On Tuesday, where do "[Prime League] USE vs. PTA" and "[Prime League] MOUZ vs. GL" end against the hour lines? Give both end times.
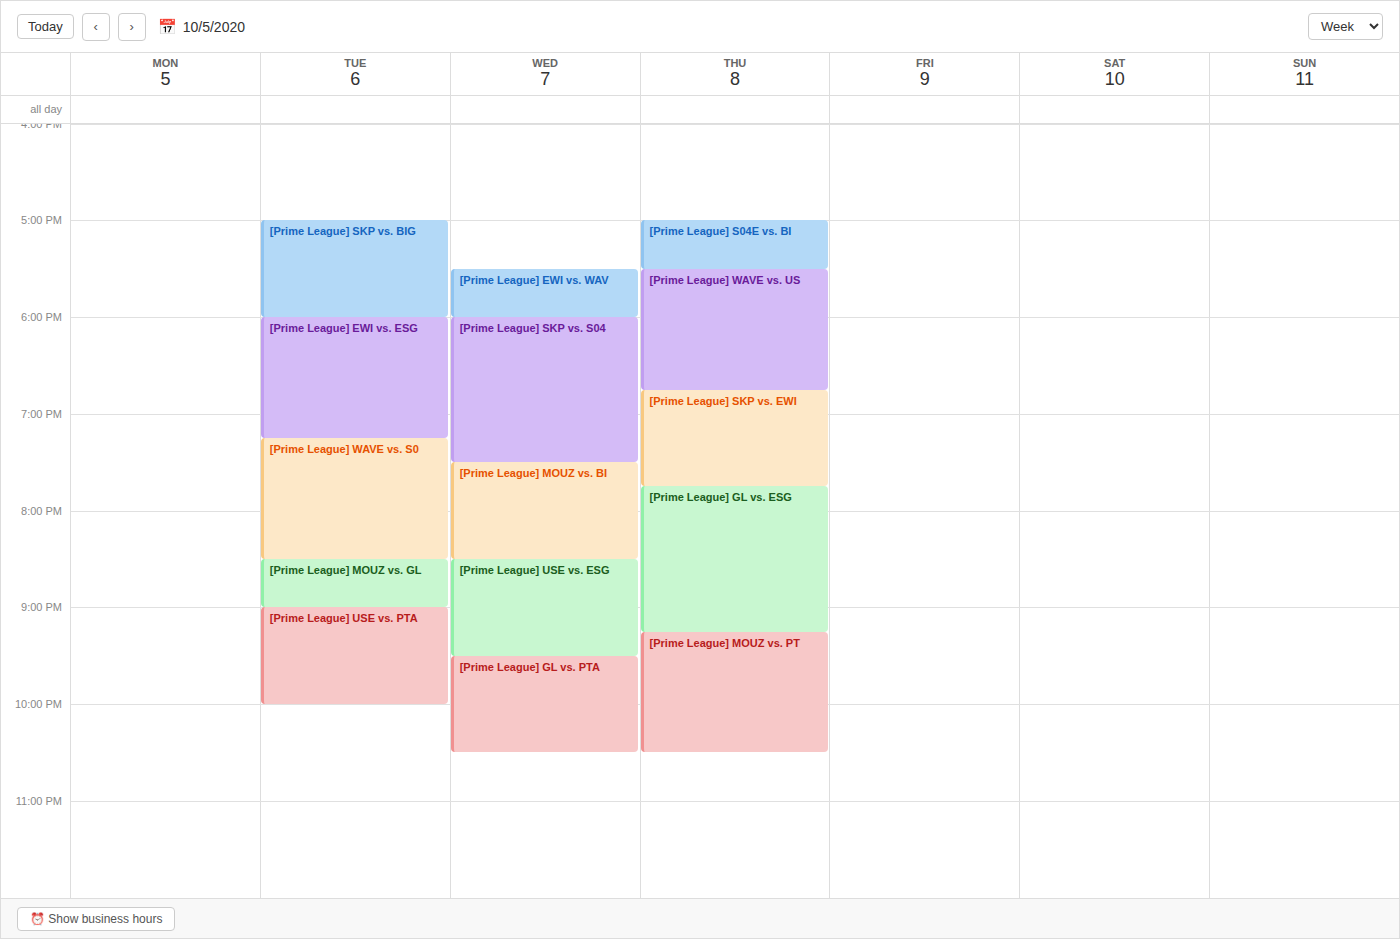
"[Prime League] USE vs. PTA": 10:00 PM, exactly on the 10 PM line. "[Prime League] MOUZ vs. GL": 9:00 PM, exactly on the 9 PM line.